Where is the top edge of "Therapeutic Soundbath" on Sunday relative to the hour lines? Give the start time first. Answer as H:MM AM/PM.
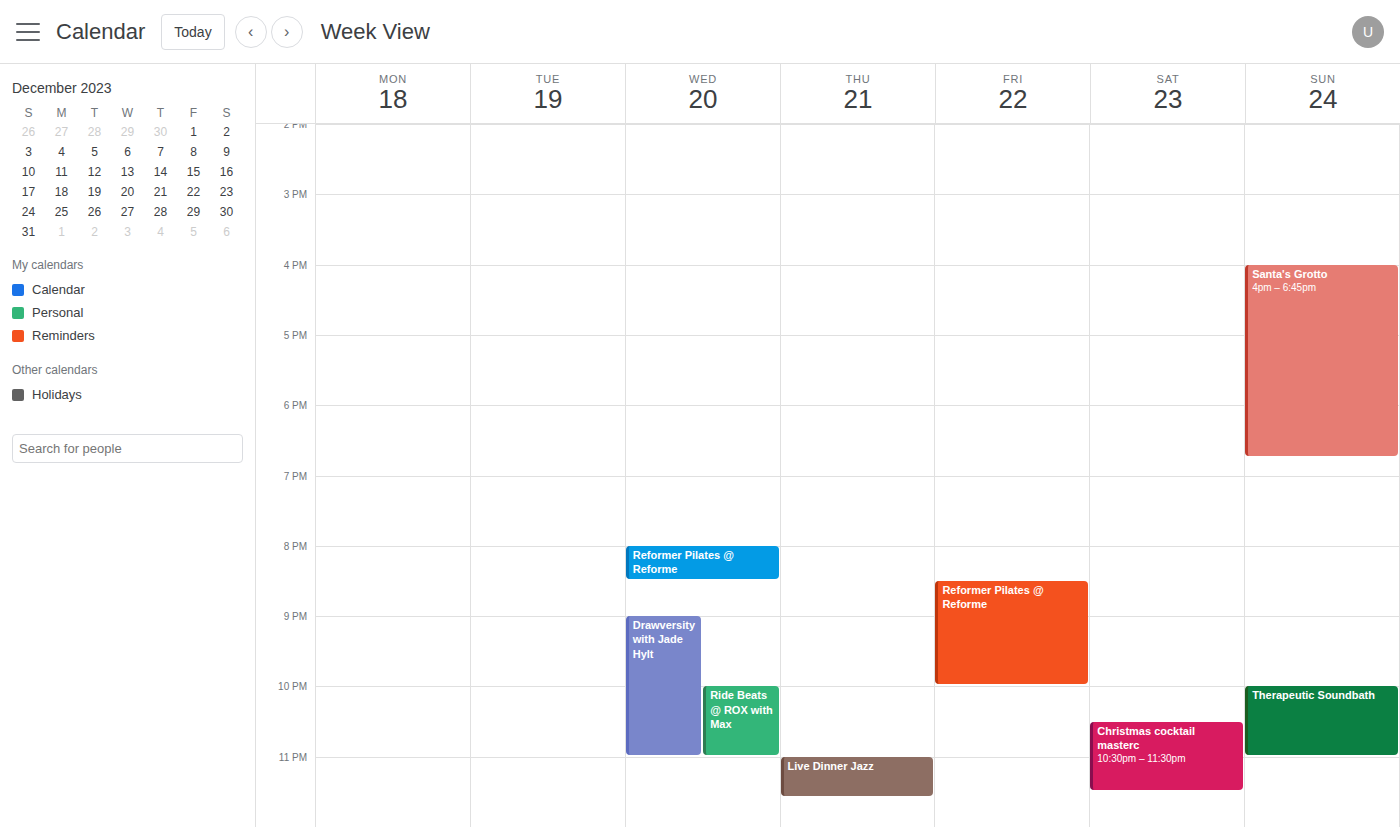
10:00 PM -- exactly on the 10 PM line.